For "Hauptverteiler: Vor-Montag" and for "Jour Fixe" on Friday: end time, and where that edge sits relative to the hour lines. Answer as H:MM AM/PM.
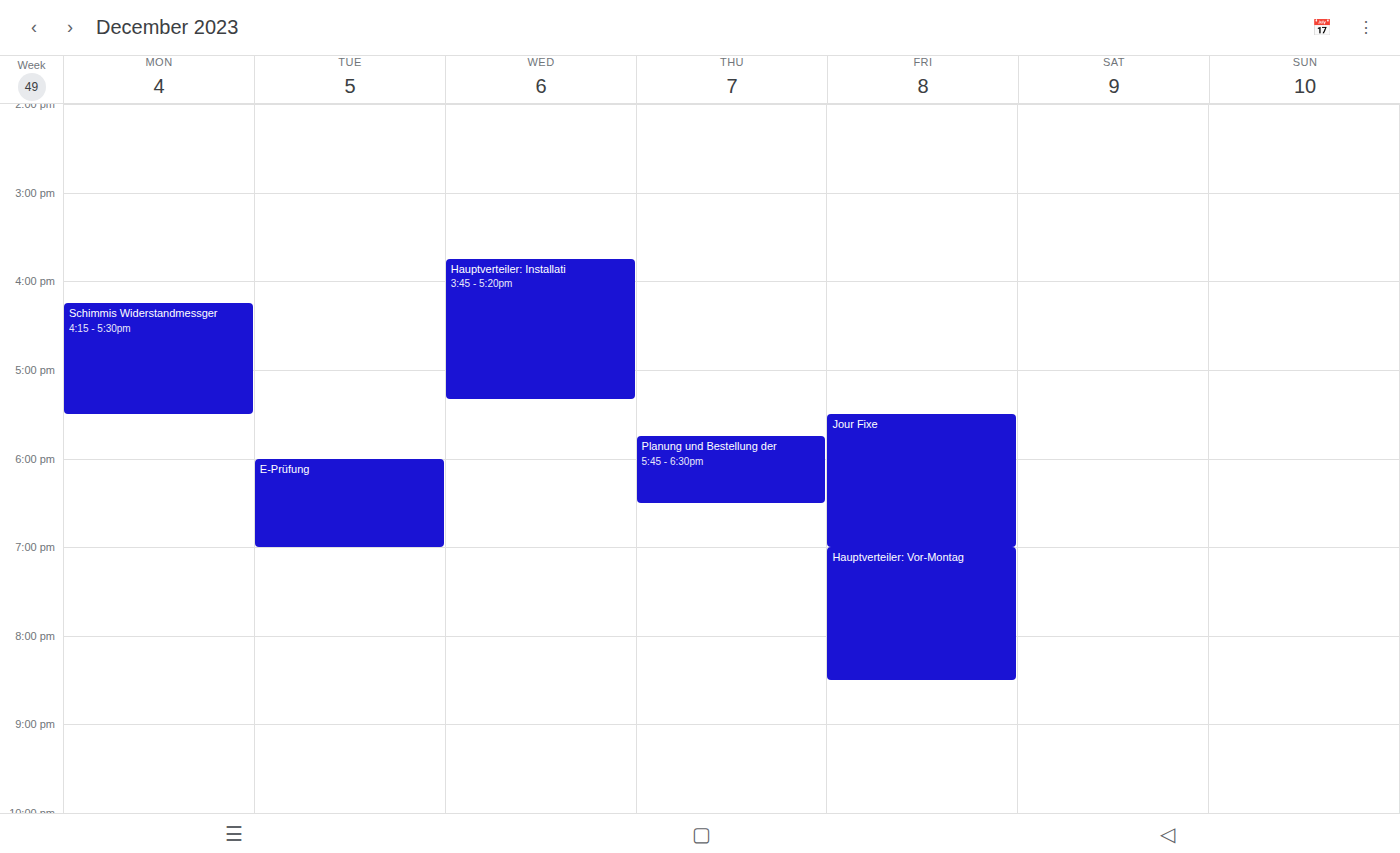
"Hauptverteiler: Vor-Montag": 8:30 PM, halfway between the 8 PM and 9 PM lines. "Jour Fixe": 7:00 PM, exactly on the 7 PM line.